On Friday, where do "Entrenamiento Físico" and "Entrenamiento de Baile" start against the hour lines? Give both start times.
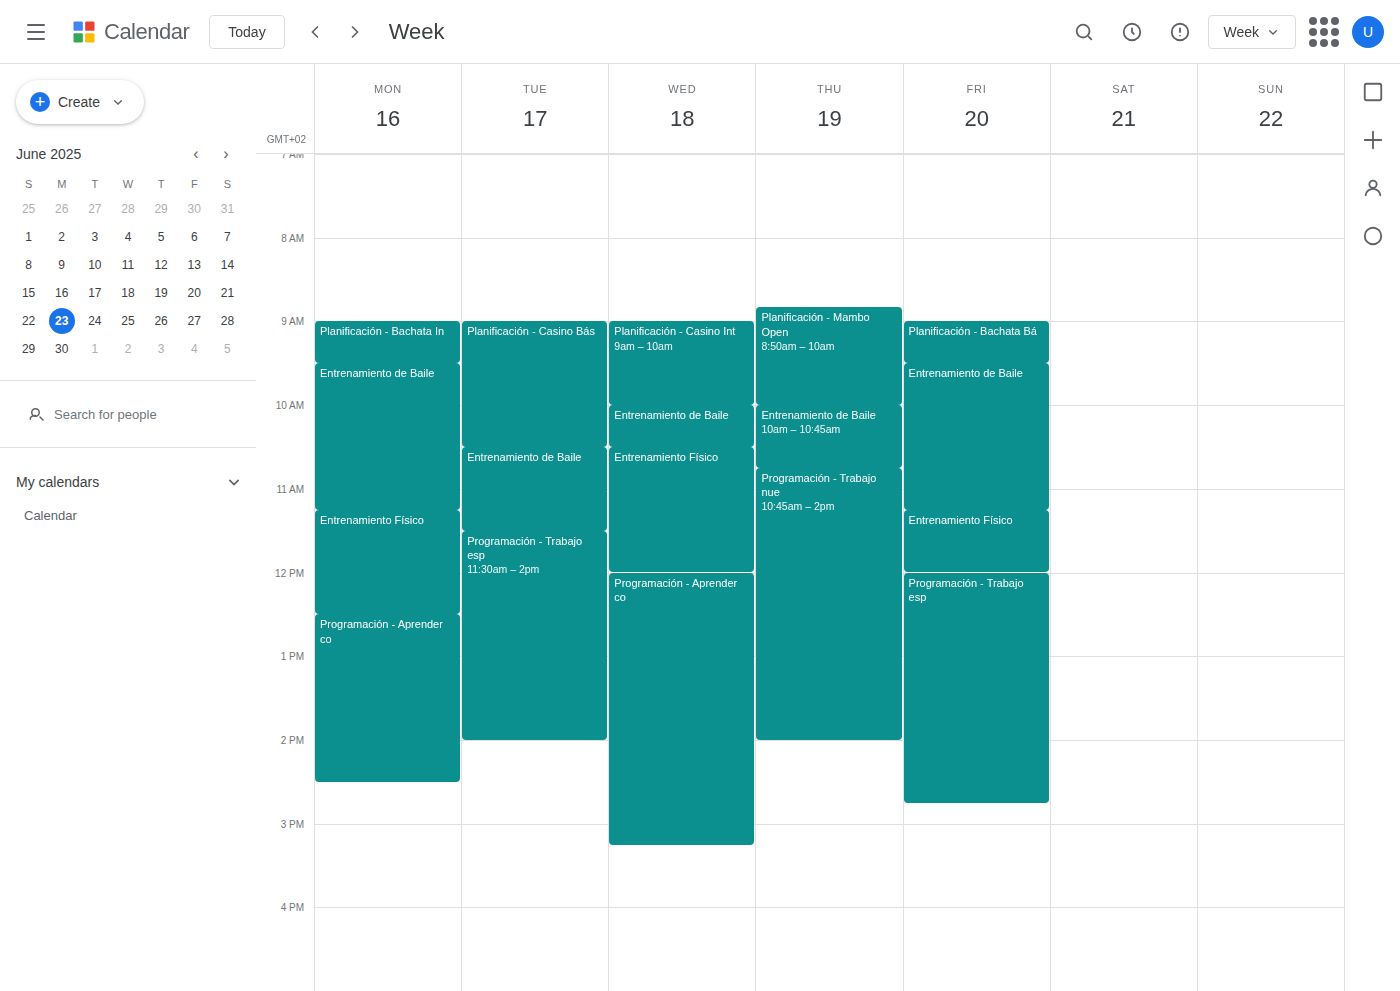
"Entrenamiento Físico": 11:15 AM, neither: a quarter of the way from the 11 AM line to the 12 PM line. "Entrenamiento de Baile": 9:30 AM, halfway between the 9 AM and 10 AM lines.